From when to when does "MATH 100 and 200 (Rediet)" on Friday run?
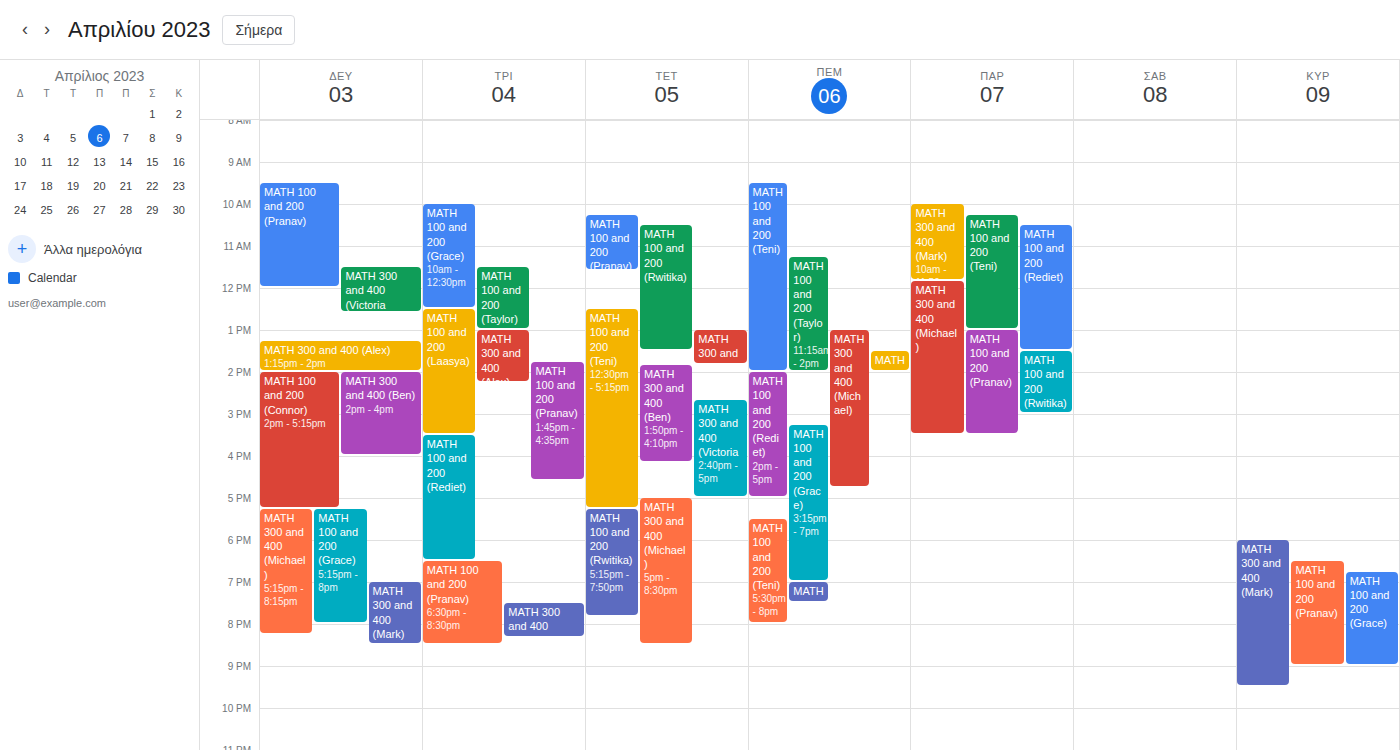
10:30 AM to 1:30 PM